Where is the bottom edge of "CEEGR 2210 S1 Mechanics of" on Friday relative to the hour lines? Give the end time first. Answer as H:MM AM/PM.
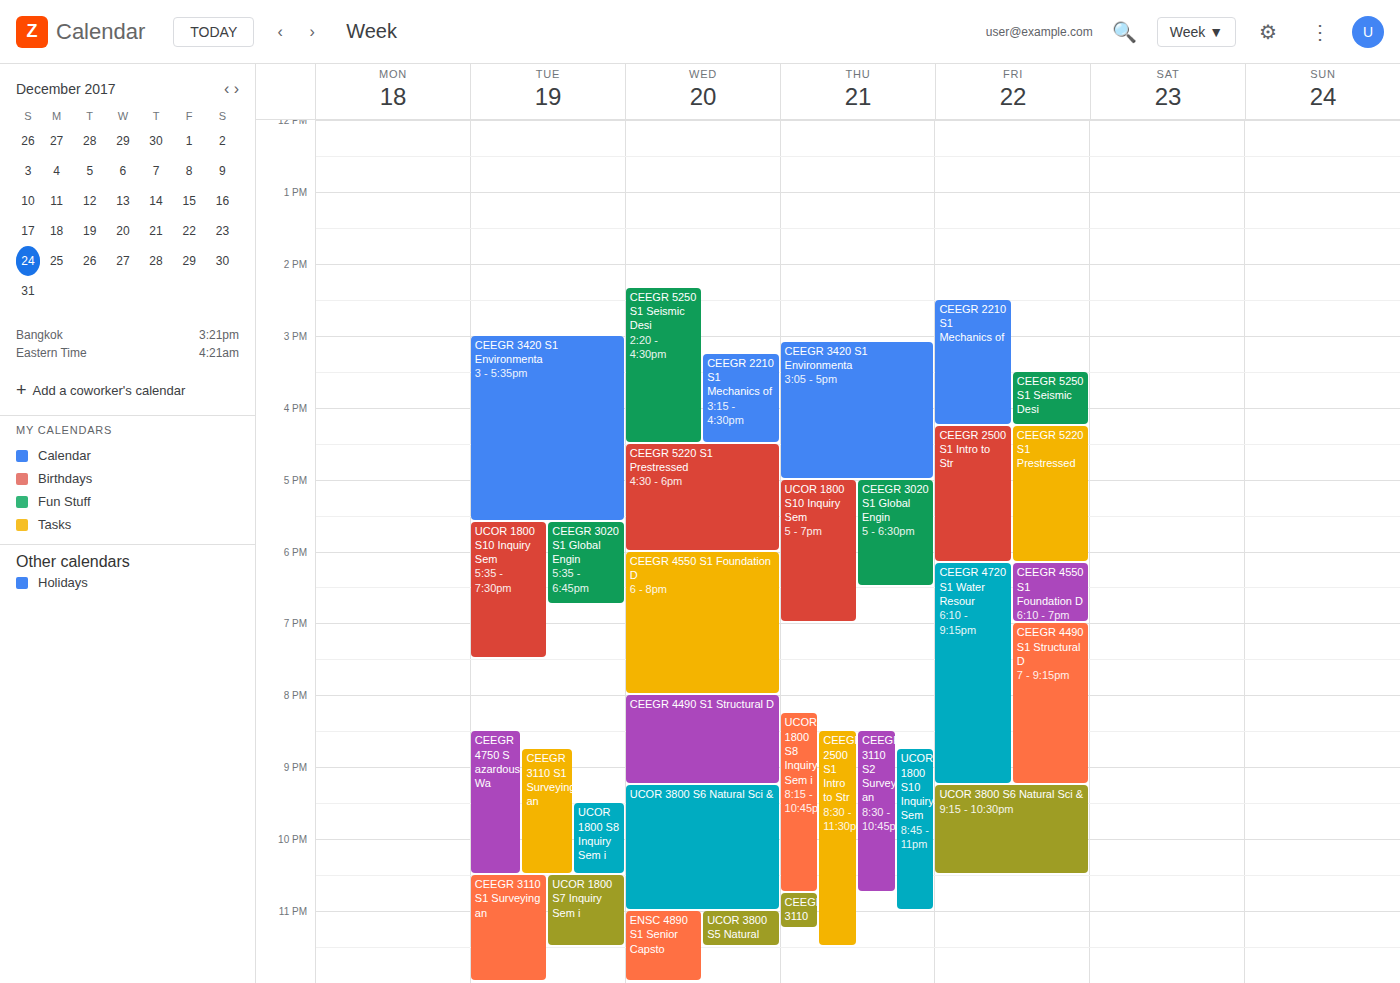
4:15 PM -- neither: a quarter of the way from the 4 PM line to the 5 PM line.